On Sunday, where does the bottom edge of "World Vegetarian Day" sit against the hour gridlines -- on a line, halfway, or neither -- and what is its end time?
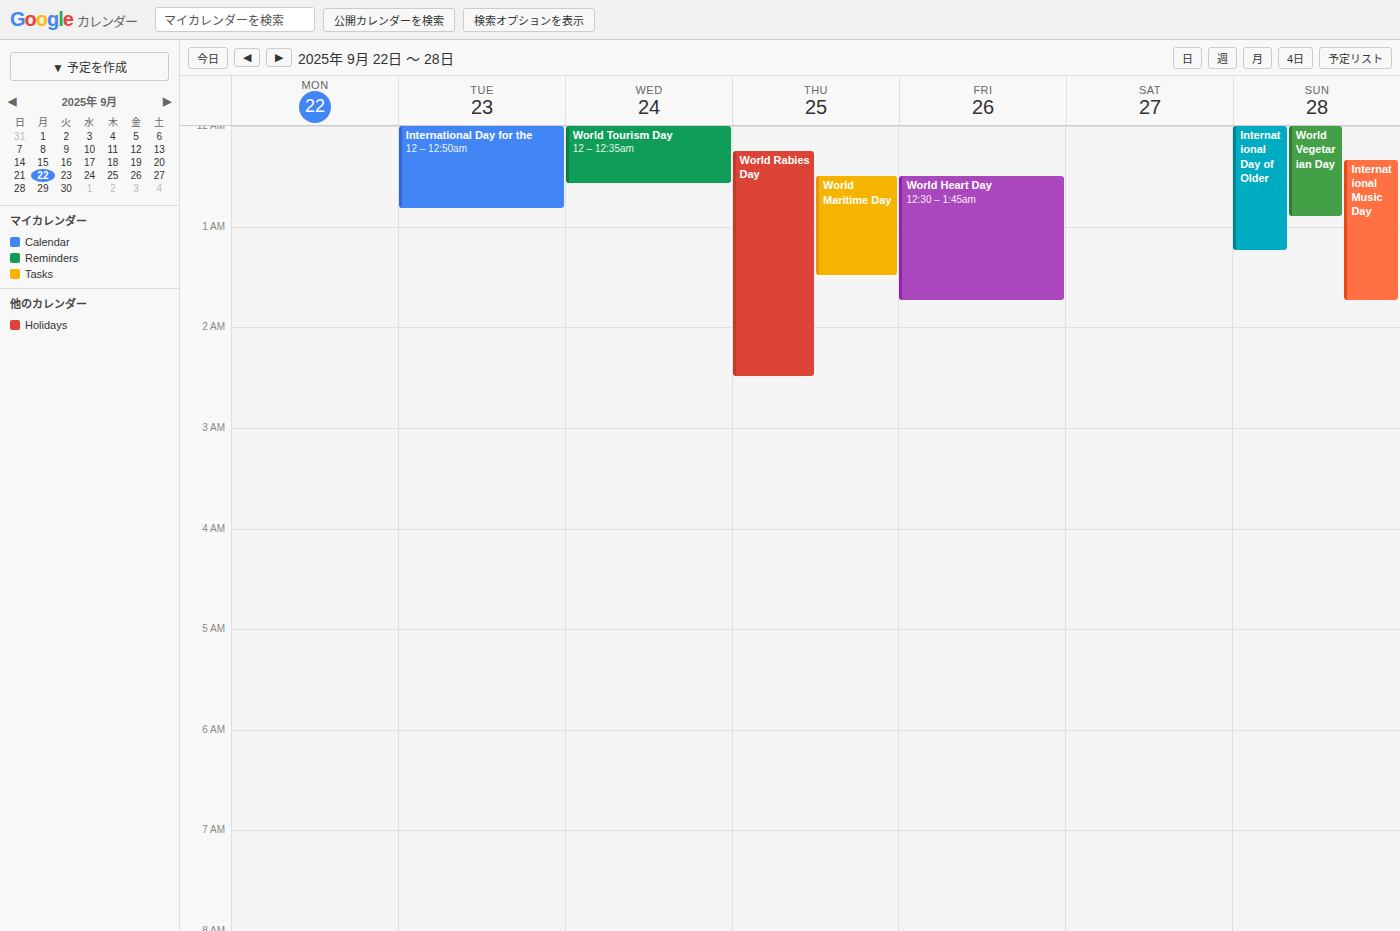
12:55 AM -- neither: 55 minutes below the 12 AM line and 5 minutes above the 1 AM line.